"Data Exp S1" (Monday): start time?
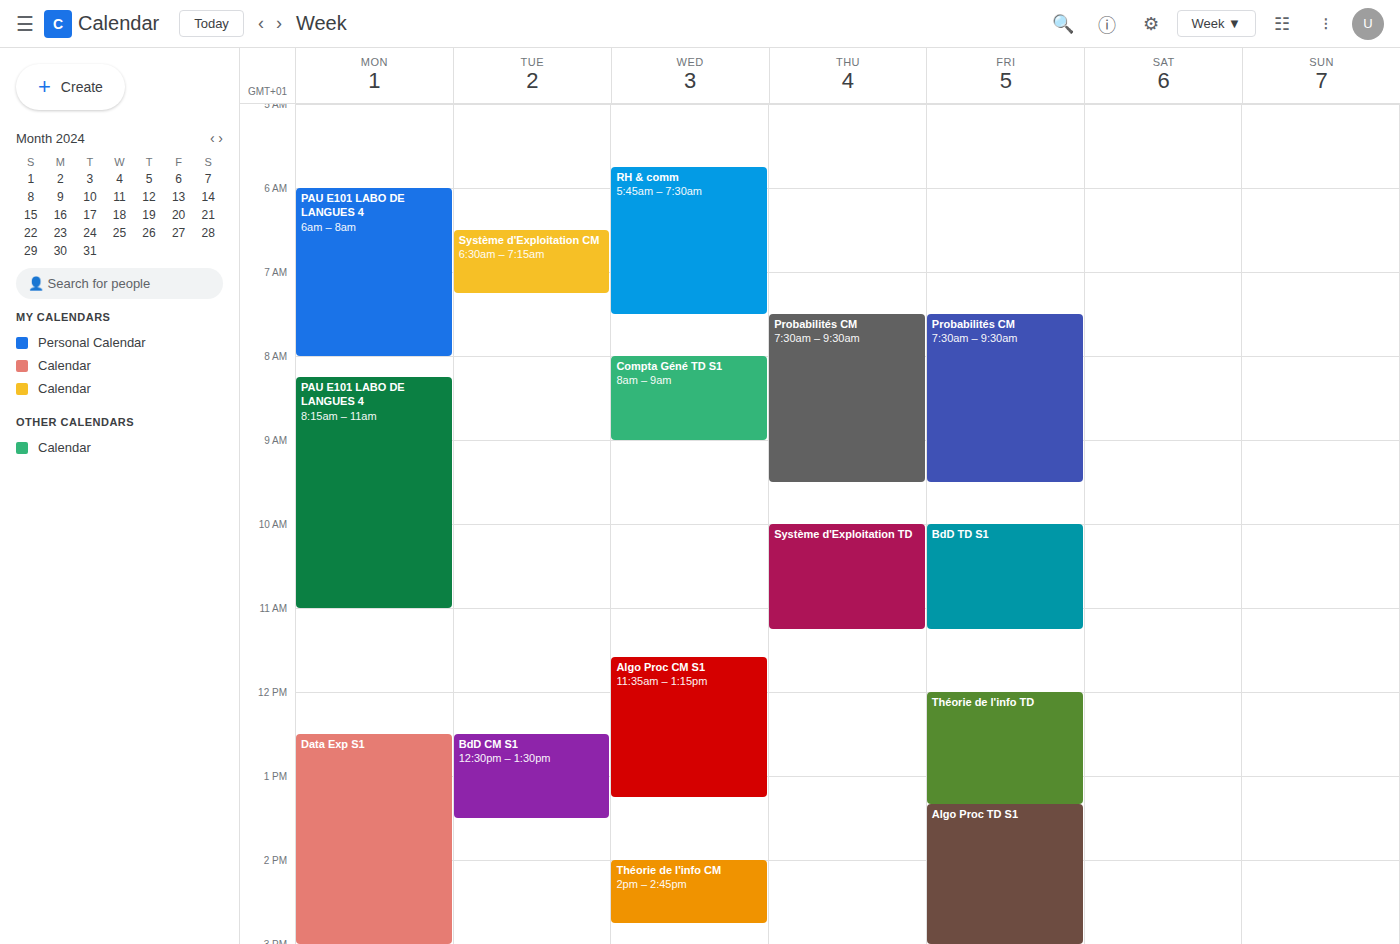
12:30 PM